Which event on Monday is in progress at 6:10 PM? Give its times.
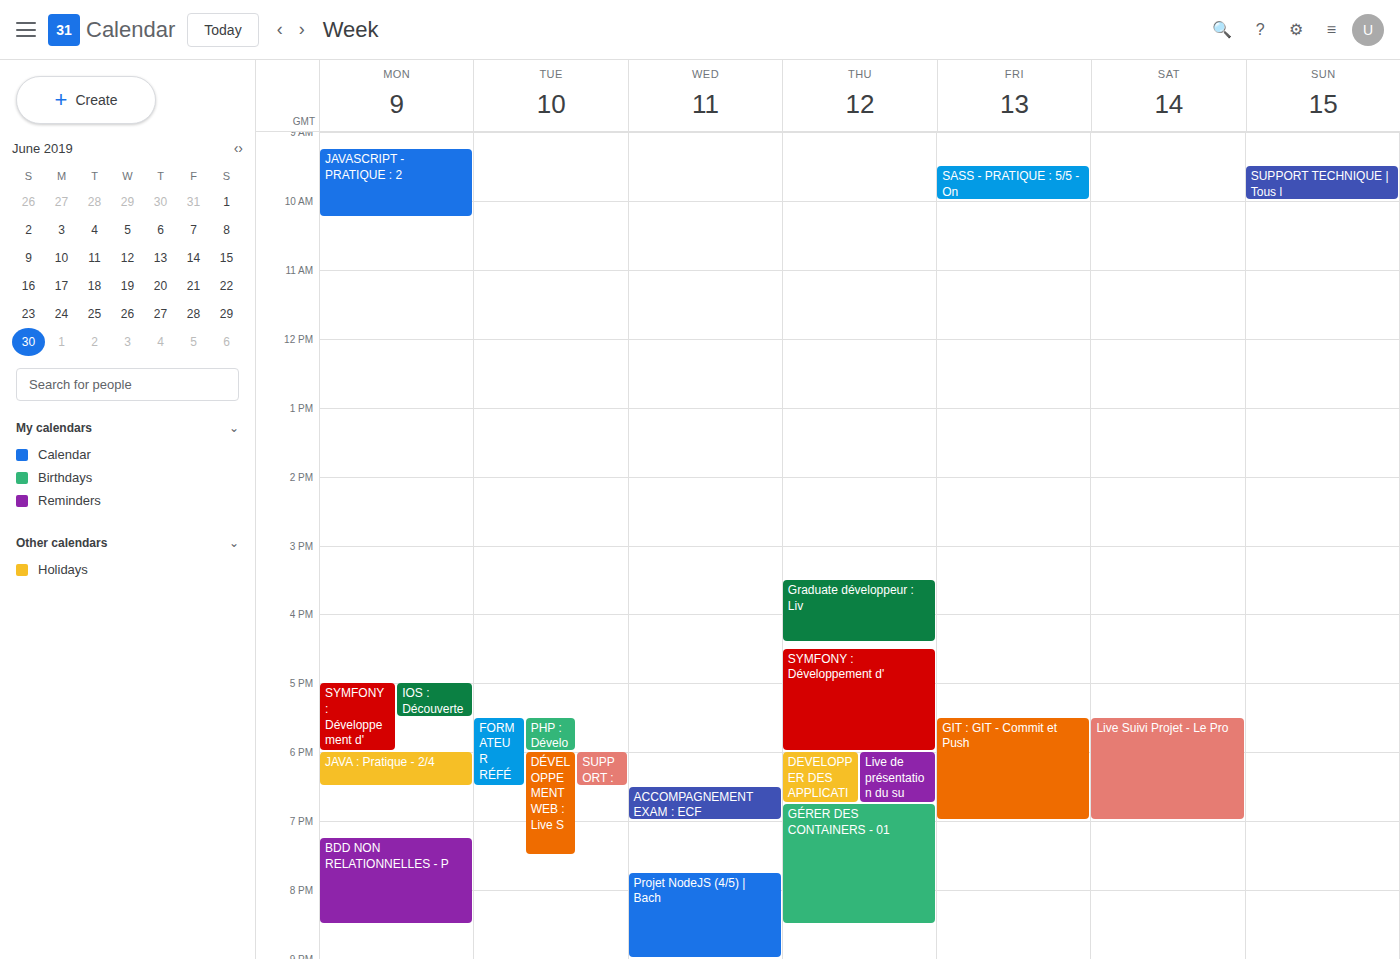
"JAVA : Pratique - 2/4", 6:00 PM to 6:30 PM